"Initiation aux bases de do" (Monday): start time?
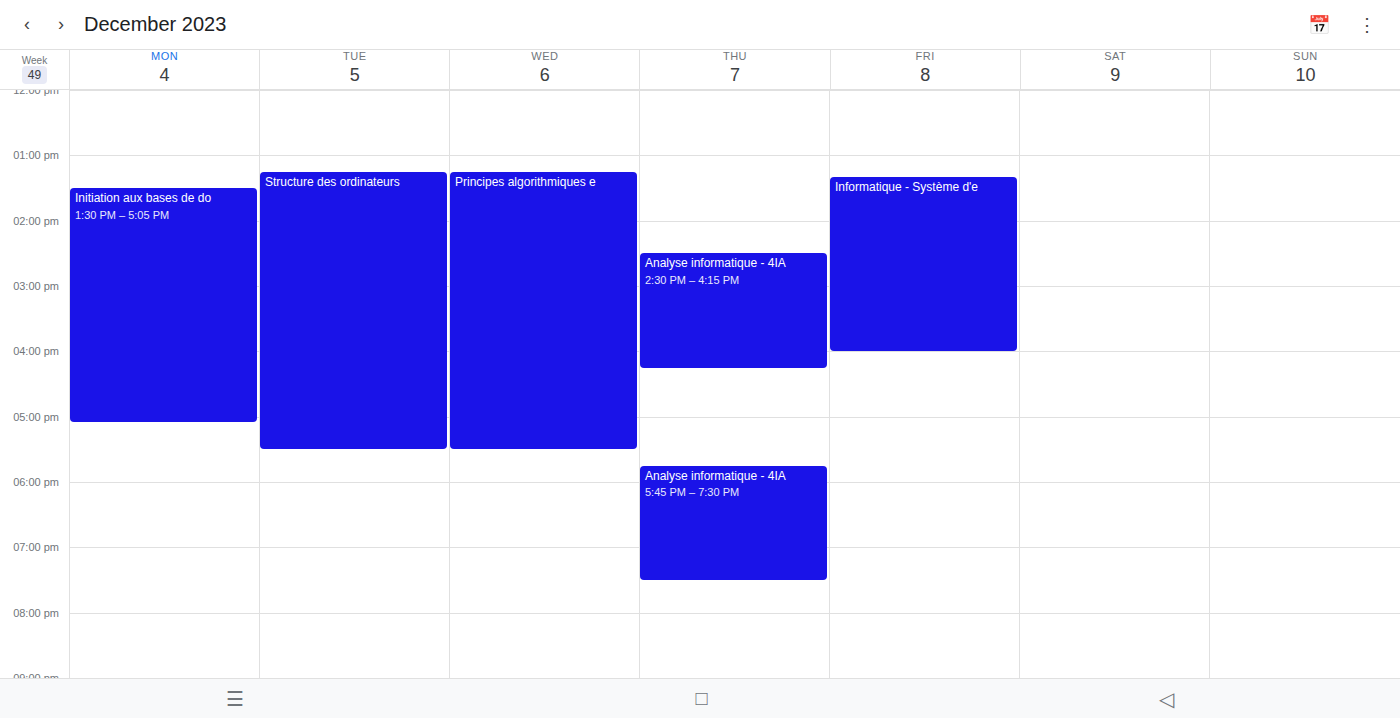
1:30 PM